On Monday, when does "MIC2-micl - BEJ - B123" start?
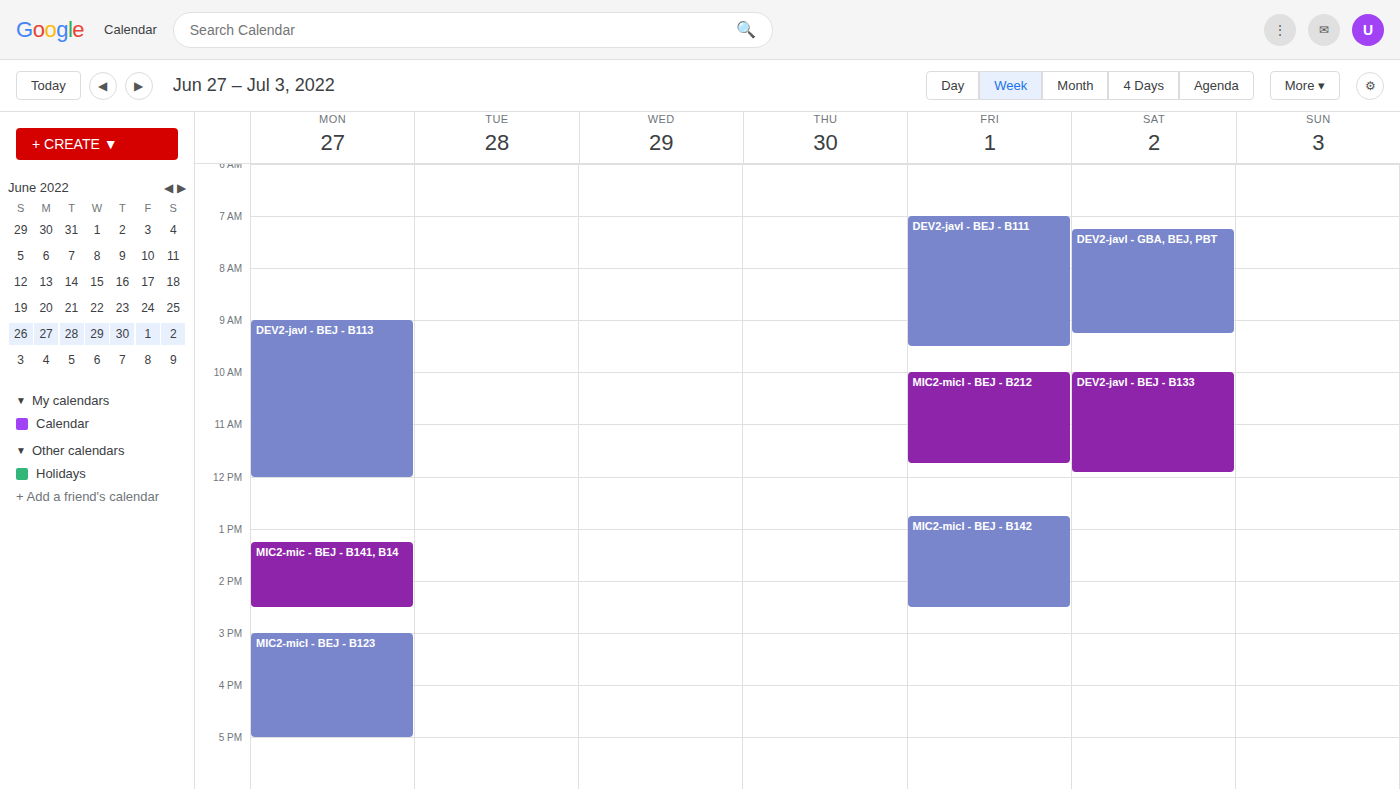
3:00 PM